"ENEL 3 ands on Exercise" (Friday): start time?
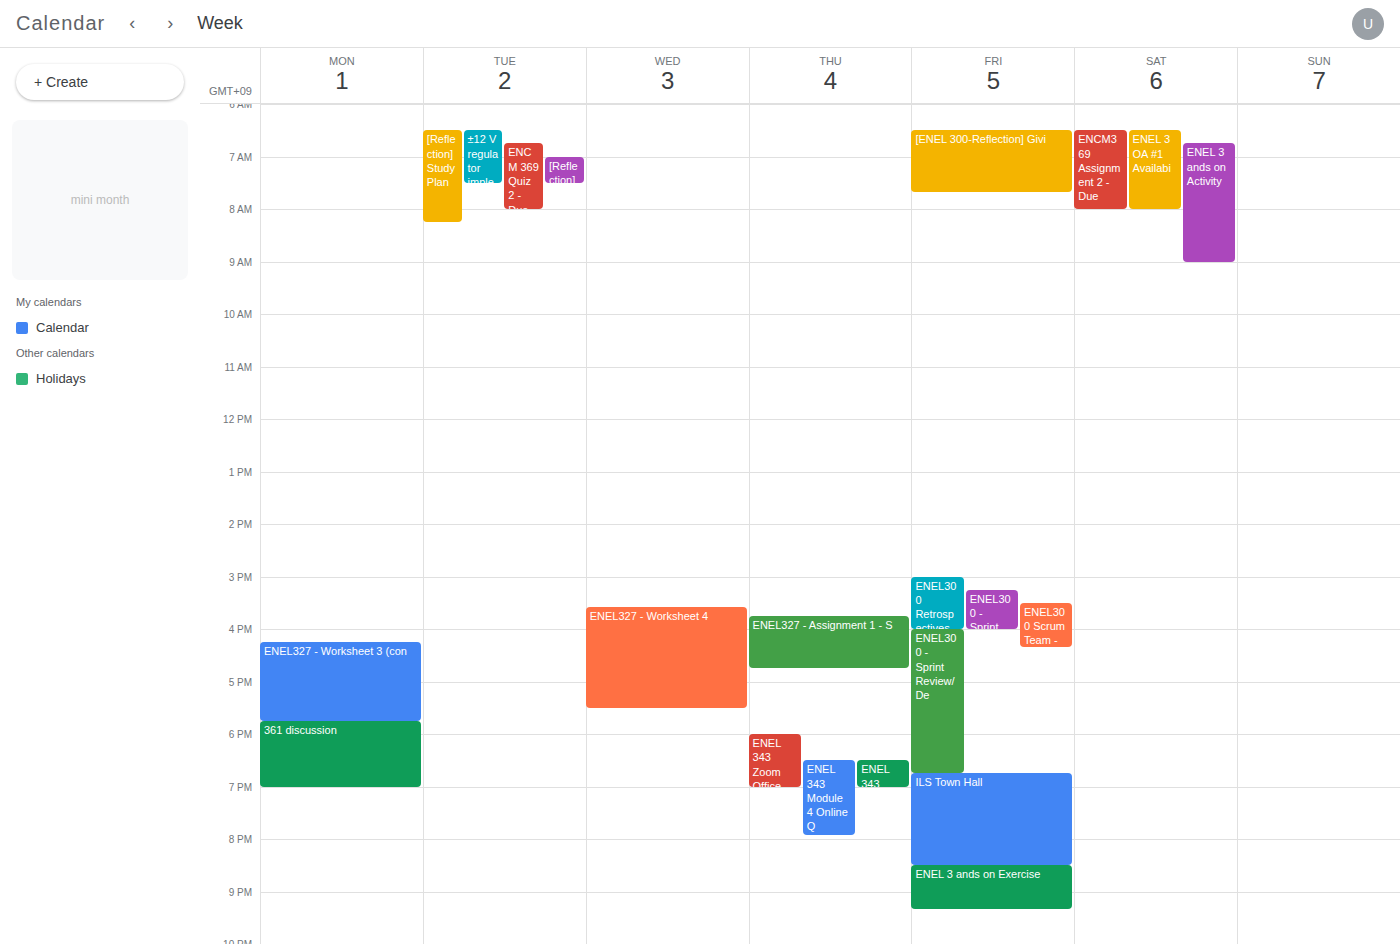
20:30